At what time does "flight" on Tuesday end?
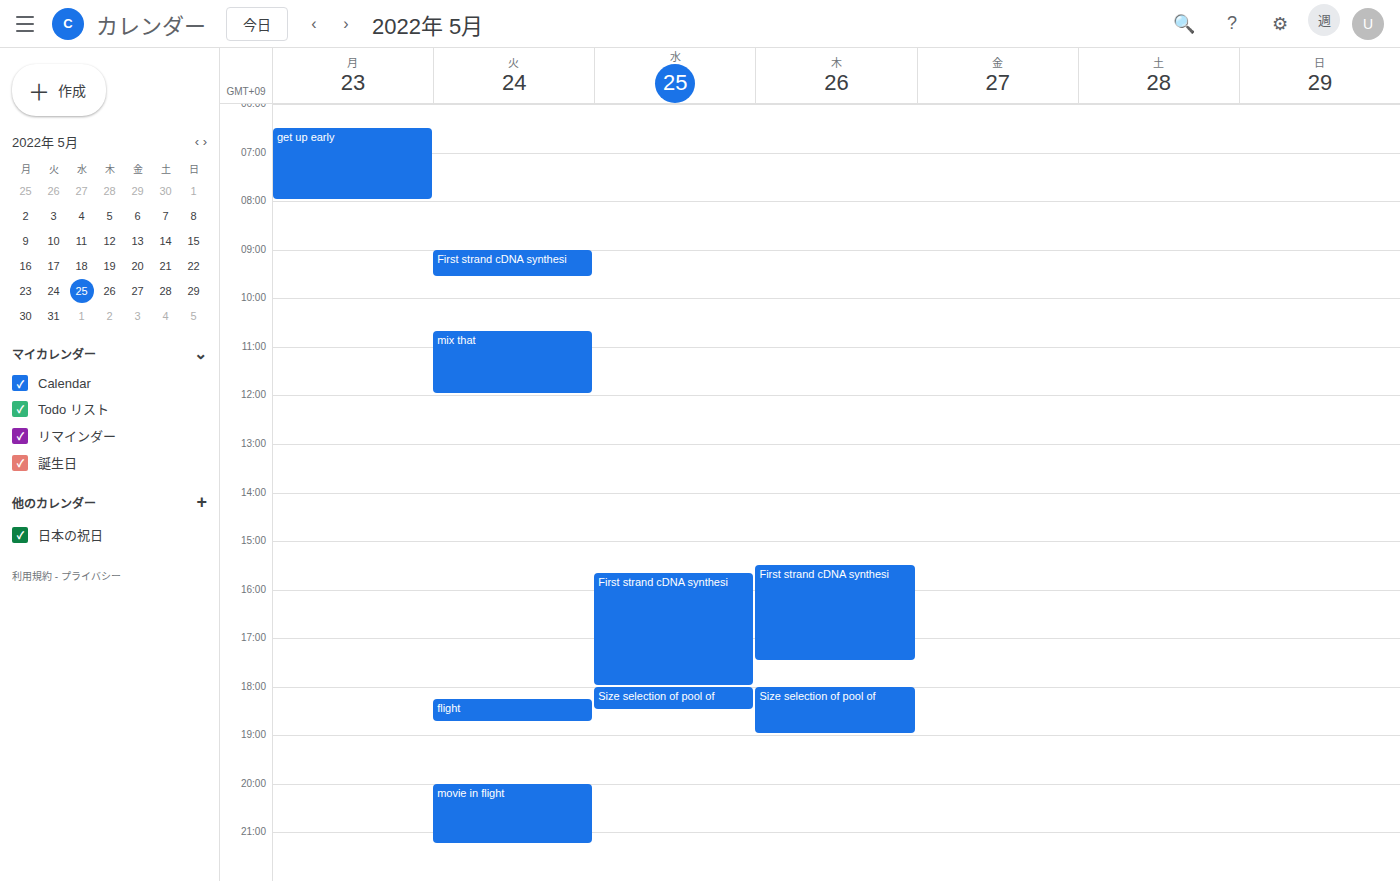
6:45 PM